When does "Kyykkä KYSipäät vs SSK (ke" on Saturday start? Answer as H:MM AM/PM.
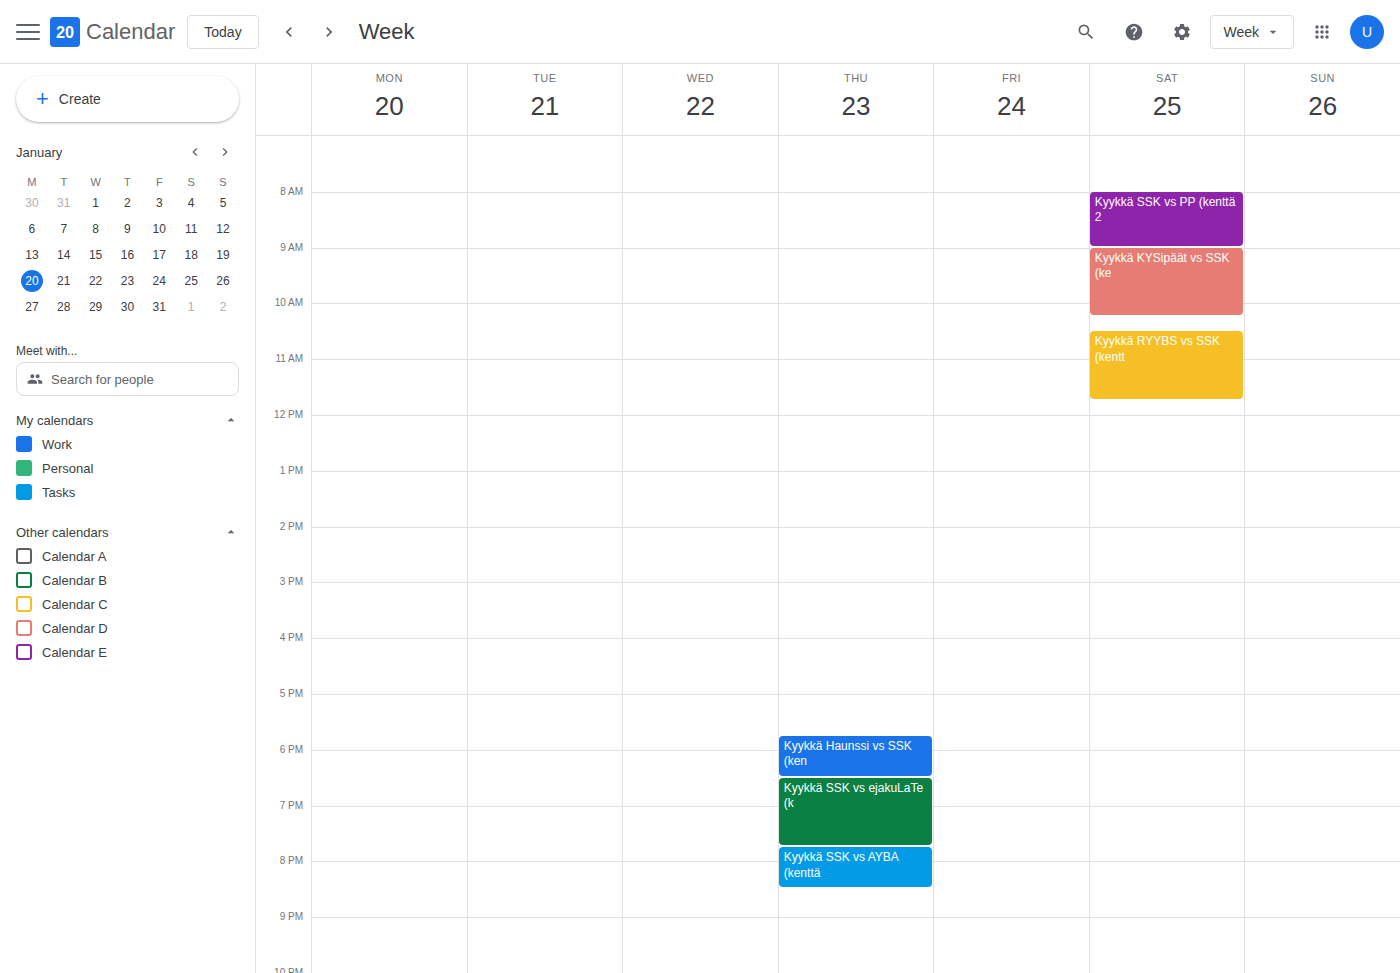
9:00 AM